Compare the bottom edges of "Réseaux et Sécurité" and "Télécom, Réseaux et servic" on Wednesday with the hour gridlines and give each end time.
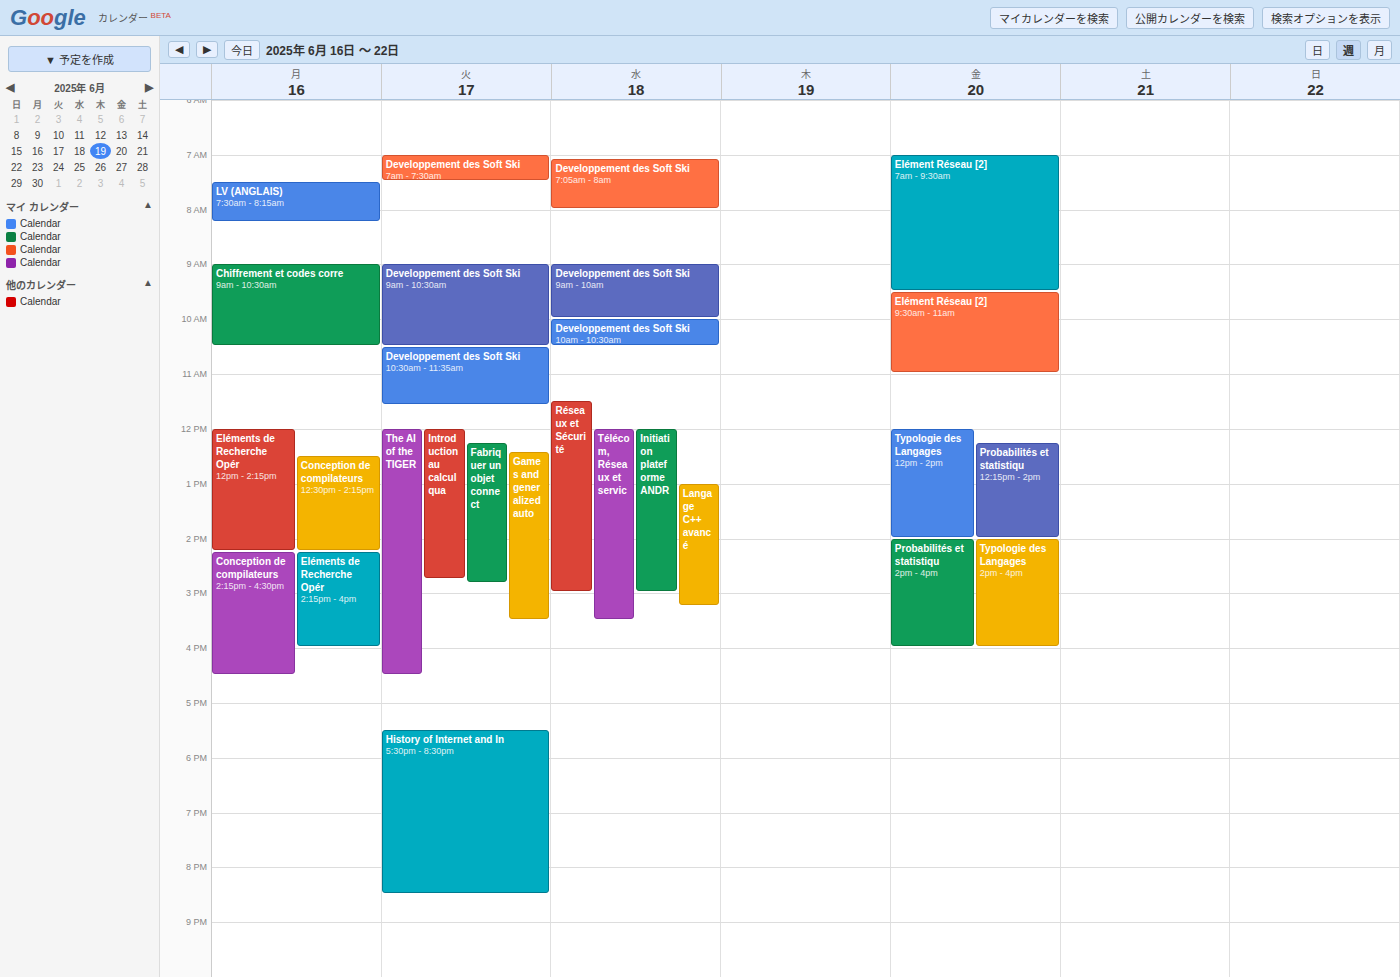
"Réseaux et Sécurité": 3:00 PM, exactly on the 3 PM line. "Télécom, Réseaux et servic": 3:30 PM, halfway between the 3 PM and 4 PM lines.